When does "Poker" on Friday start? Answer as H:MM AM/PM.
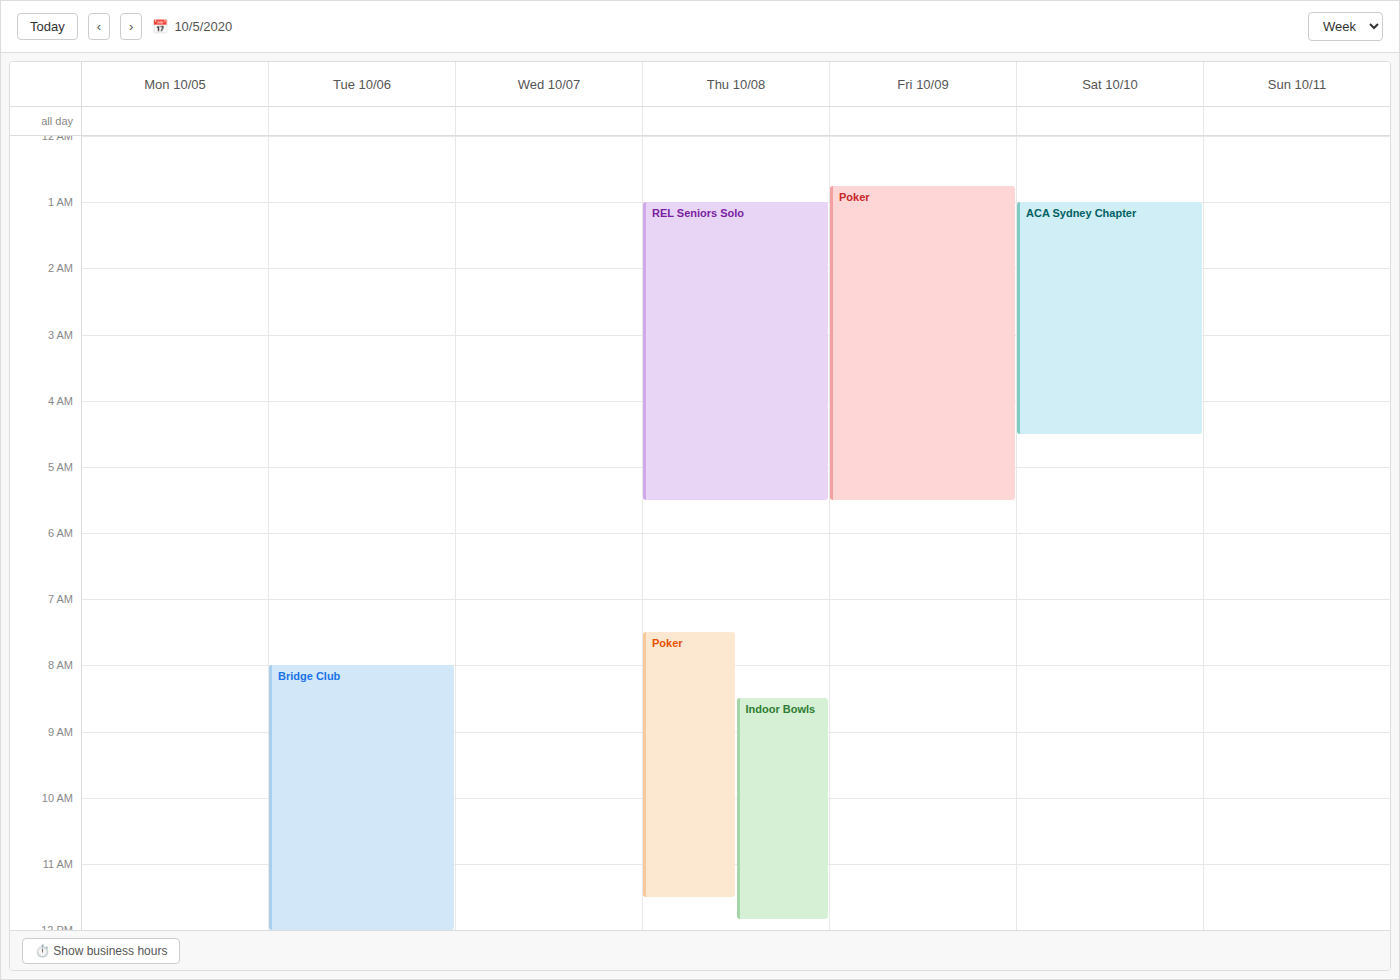
12:45 AM